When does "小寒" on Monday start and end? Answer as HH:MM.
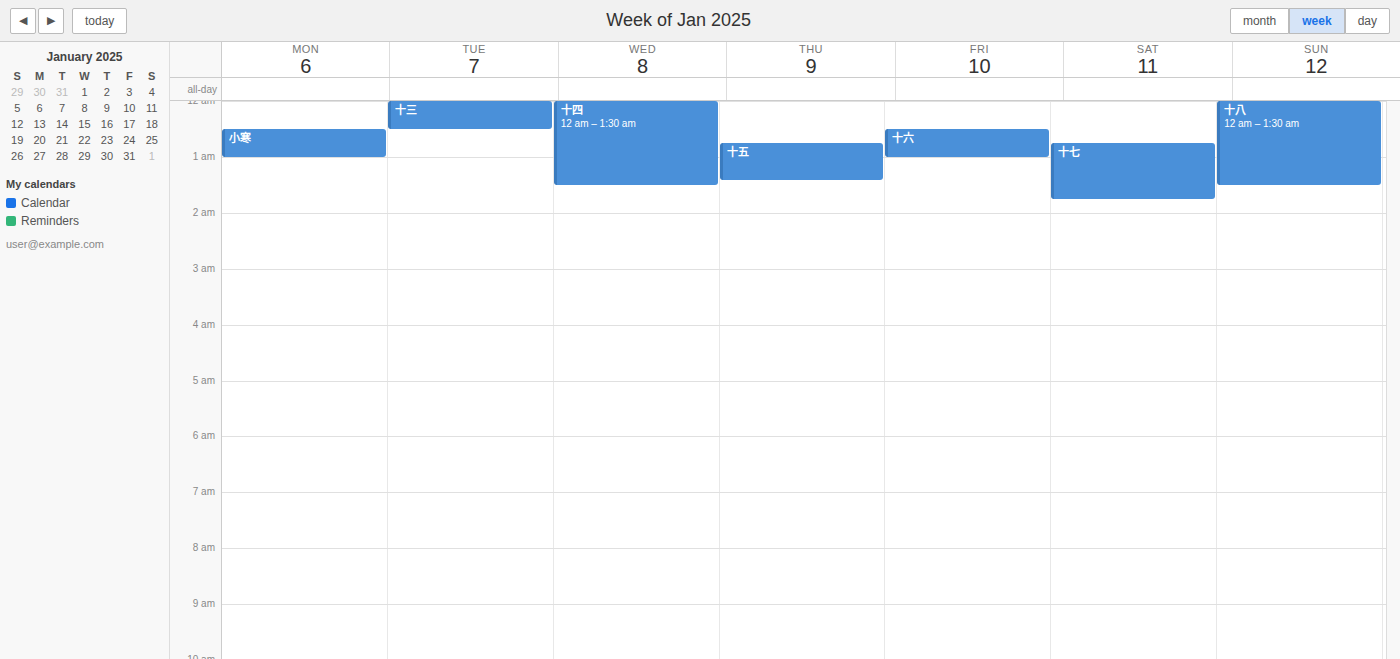
00:30 to 01:00